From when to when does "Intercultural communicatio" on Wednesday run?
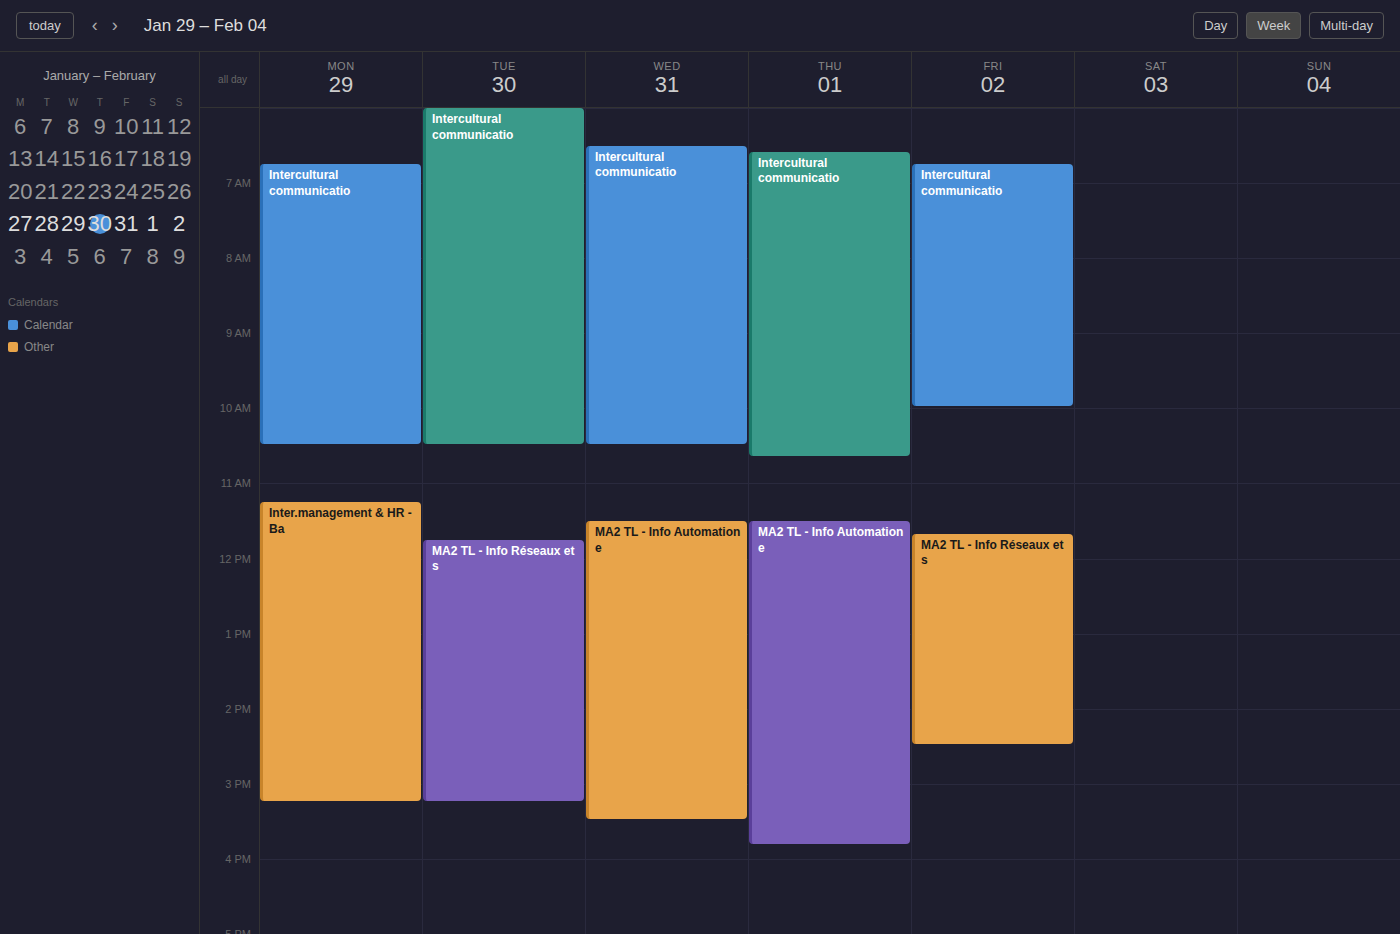
6:30 AM to 10:30 AM